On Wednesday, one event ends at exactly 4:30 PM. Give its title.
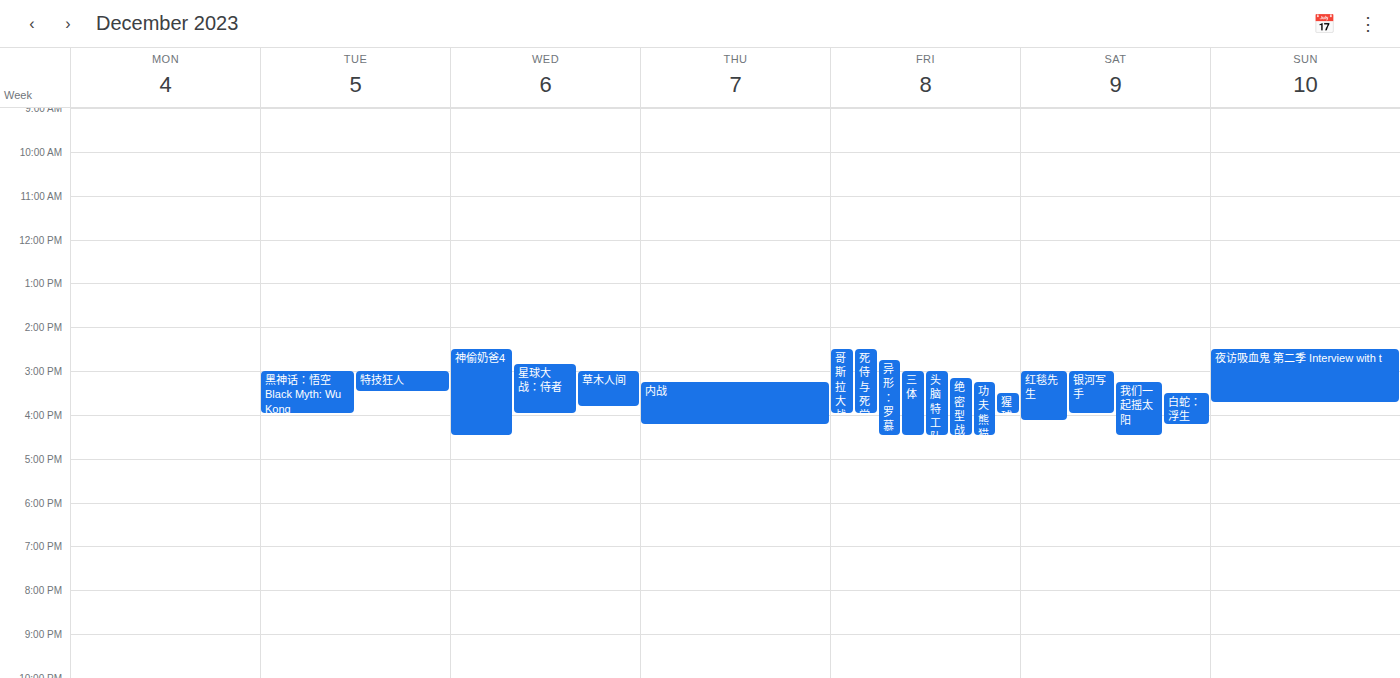
"神偷奶爸4"